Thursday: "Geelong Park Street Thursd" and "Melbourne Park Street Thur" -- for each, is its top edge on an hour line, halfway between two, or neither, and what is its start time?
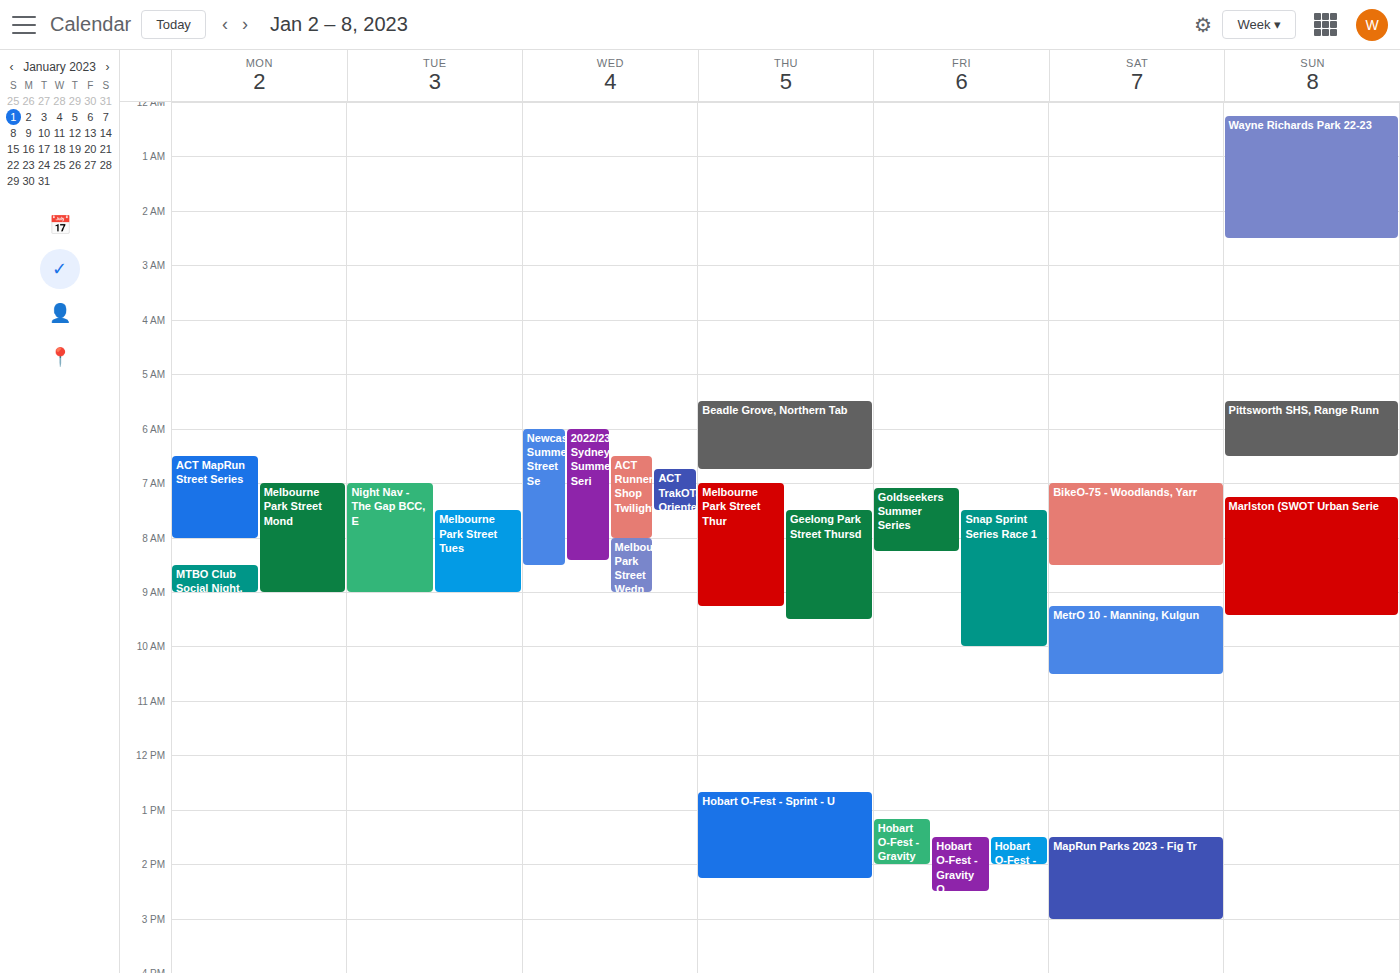
"Geelong Park Street Thursd": 7:30 AM, halfway between the 7 AM and 8 AM lines. "Melbourne Park Street Thur": 7:00 AM, exactly on the 7 AM line.